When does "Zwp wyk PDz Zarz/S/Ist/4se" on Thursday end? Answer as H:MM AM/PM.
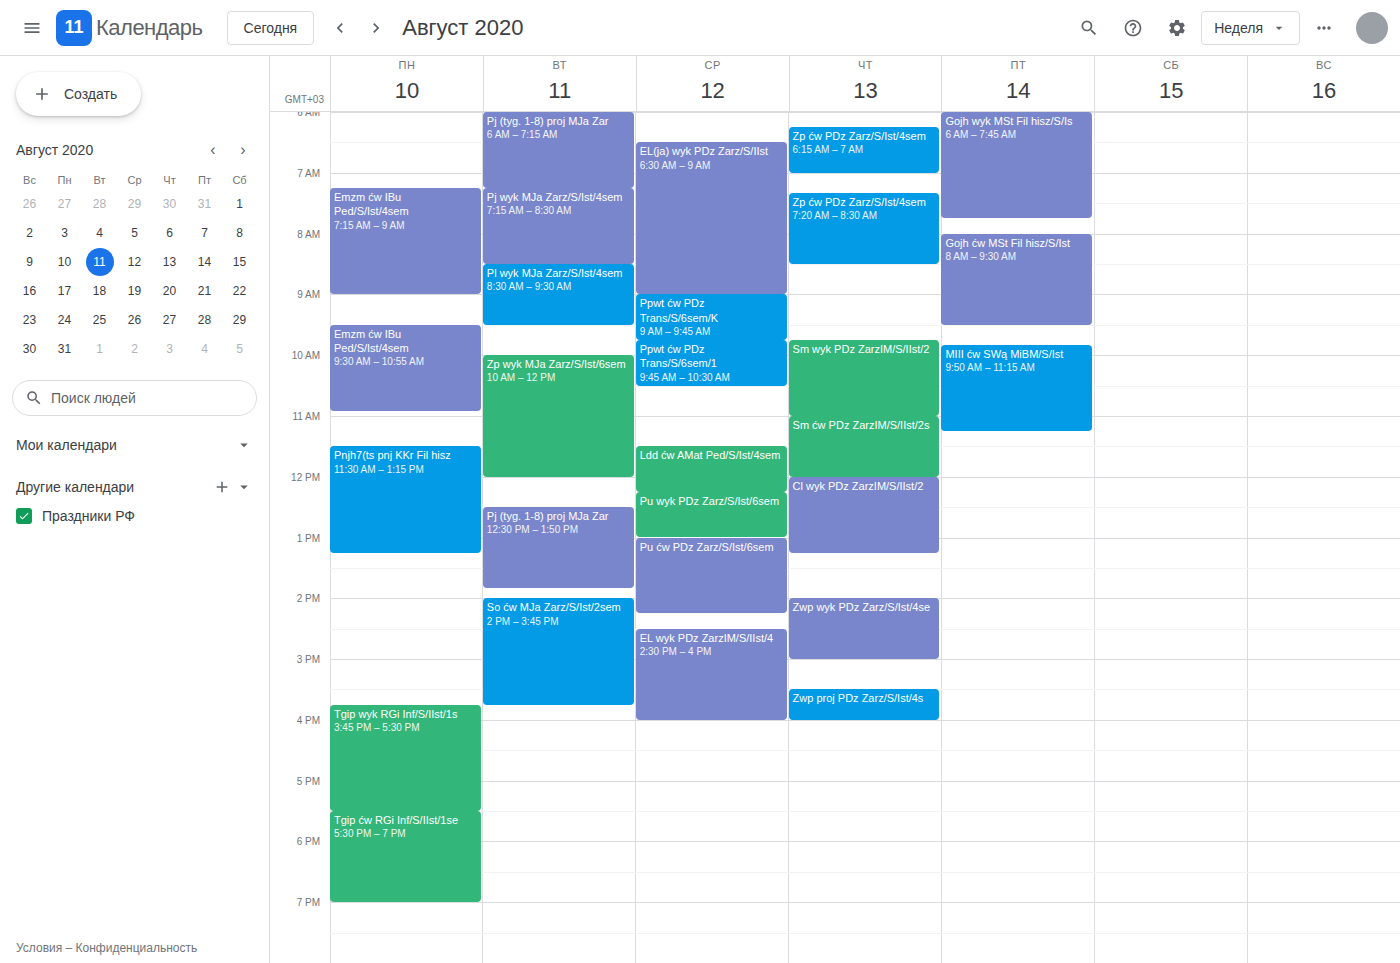
3:00 PM